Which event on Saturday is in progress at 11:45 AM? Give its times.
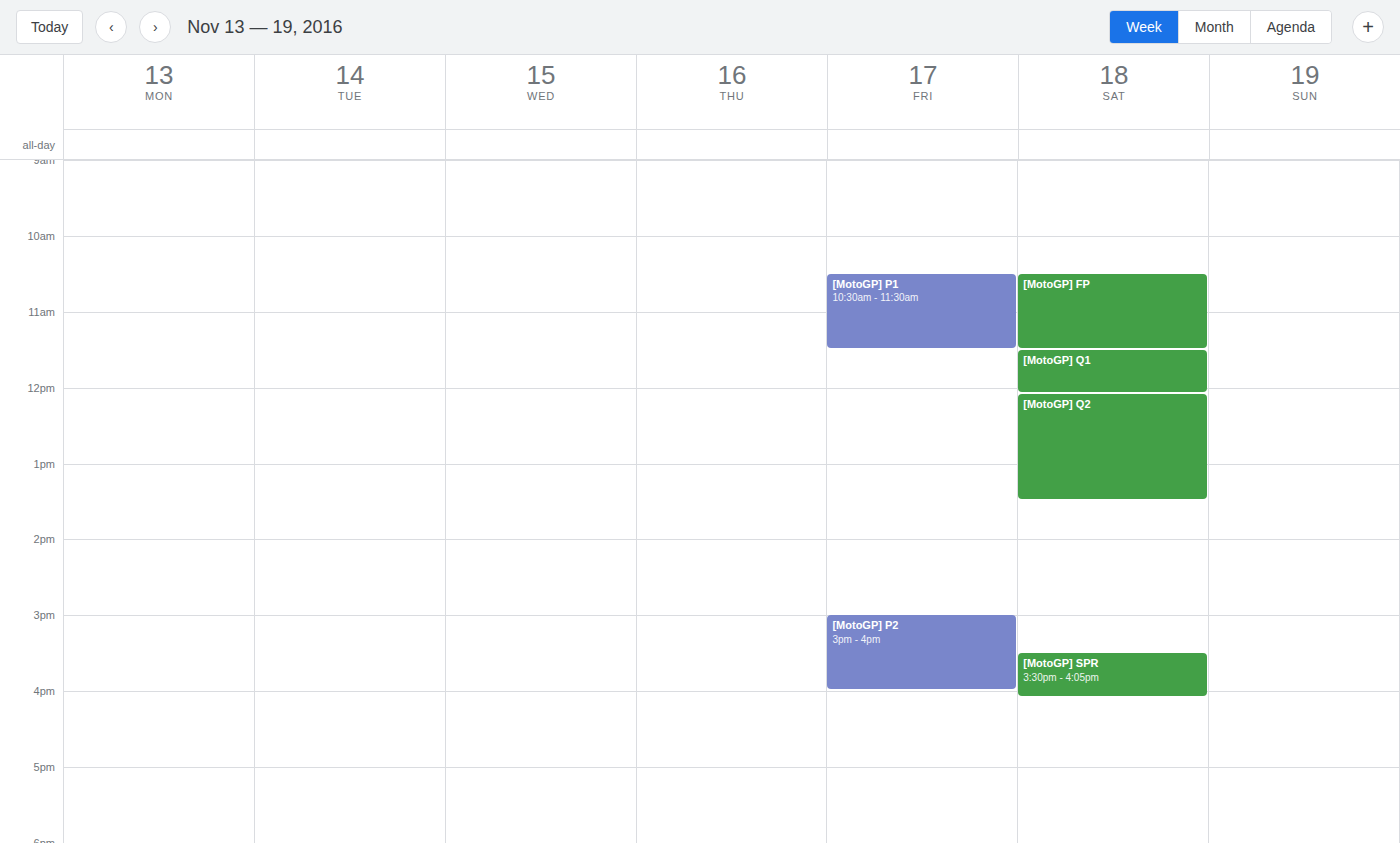
"[MotoGP] Q1", 11:30 AM to 12:05 PM